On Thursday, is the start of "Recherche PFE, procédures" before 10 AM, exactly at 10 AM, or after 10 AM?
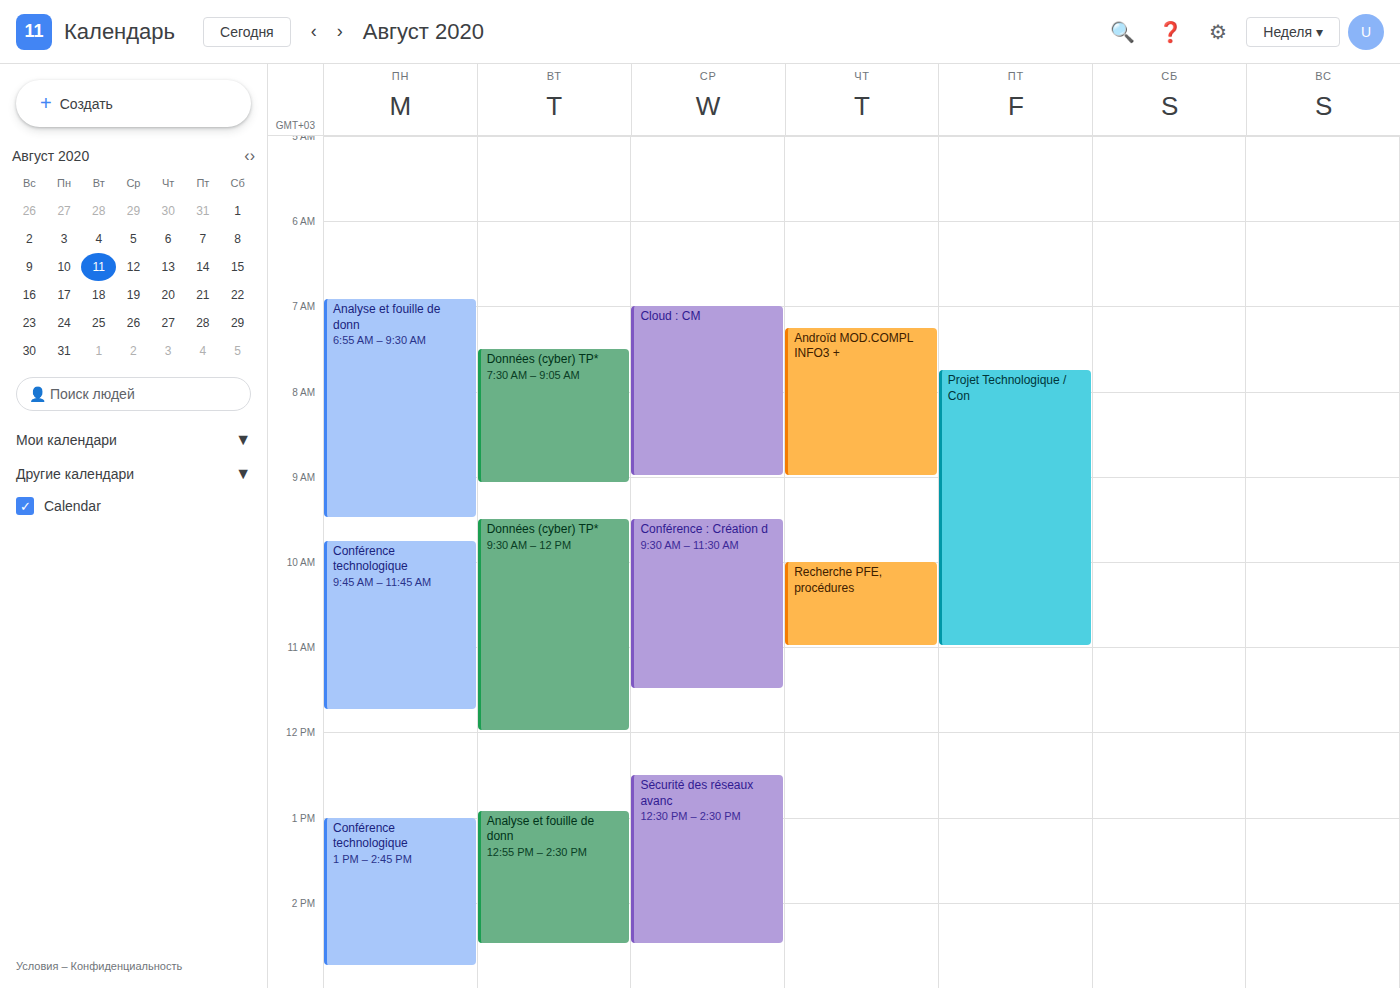
10:00 AM -- exactly at 10 AM, on the 10 AM line.